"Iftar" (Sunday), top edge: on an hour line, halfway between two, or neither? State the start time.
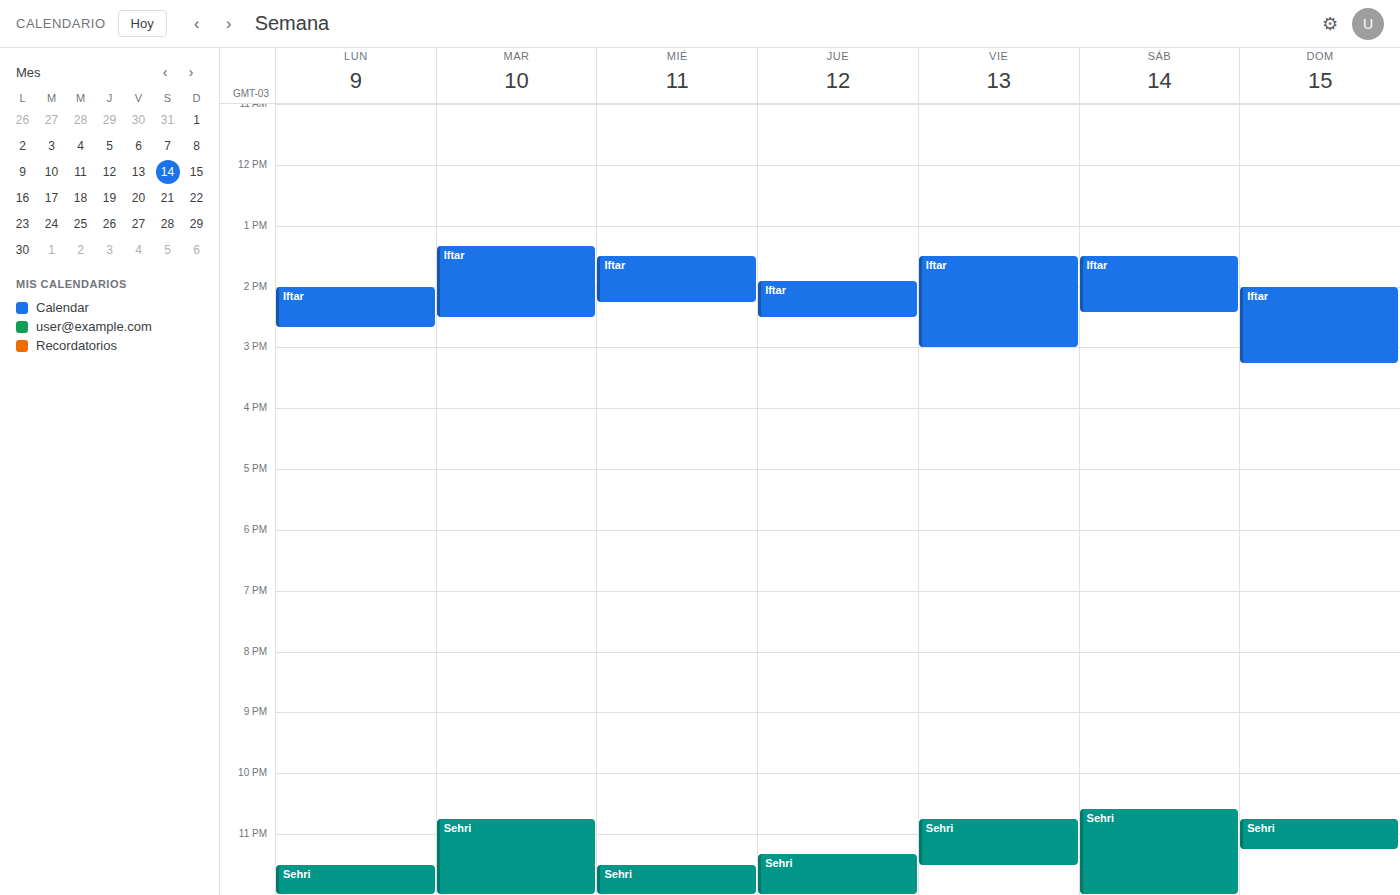
14:00 -- exactly on the 14:00 line.